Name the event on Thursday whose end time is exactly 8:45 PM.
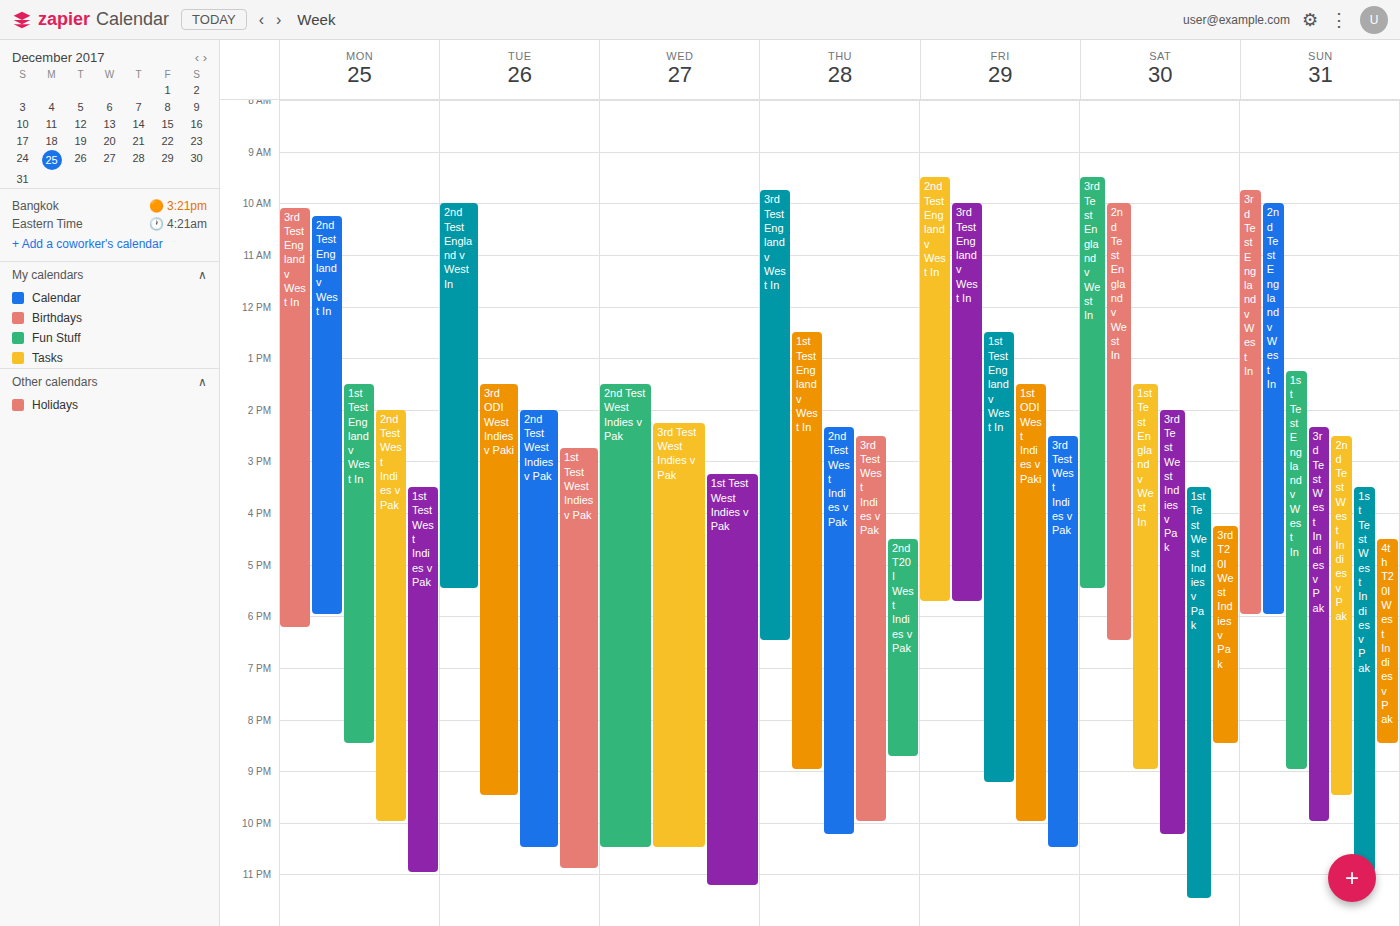
"2nd T20I West Indies v Pak"